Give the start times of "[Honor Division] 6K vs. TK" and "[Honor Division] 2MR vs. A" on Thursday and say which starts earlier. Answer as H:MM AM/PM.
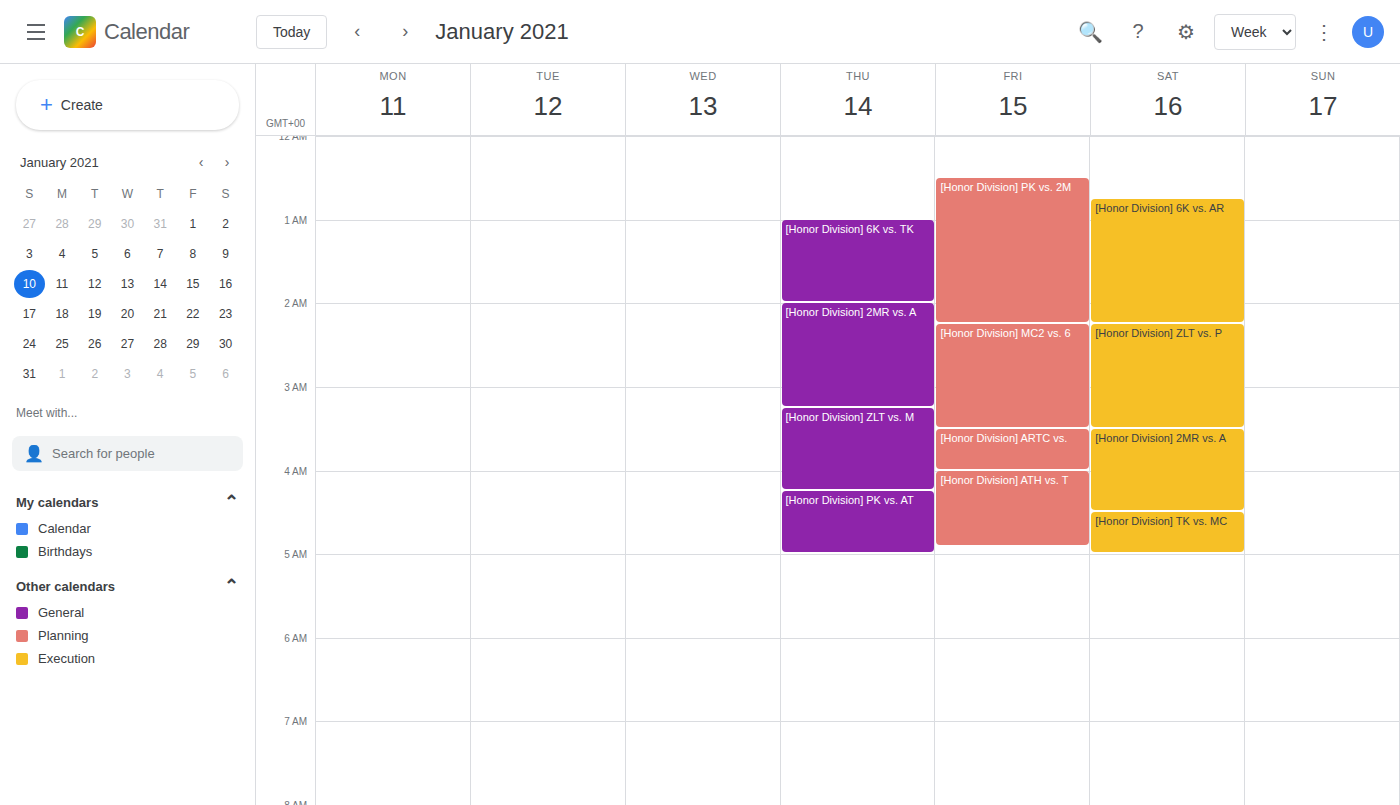
"[Honor Division] 6K vs. TK" 1:00 AM; "[Honor Division] 2MR vs. A" 2:00 AM.